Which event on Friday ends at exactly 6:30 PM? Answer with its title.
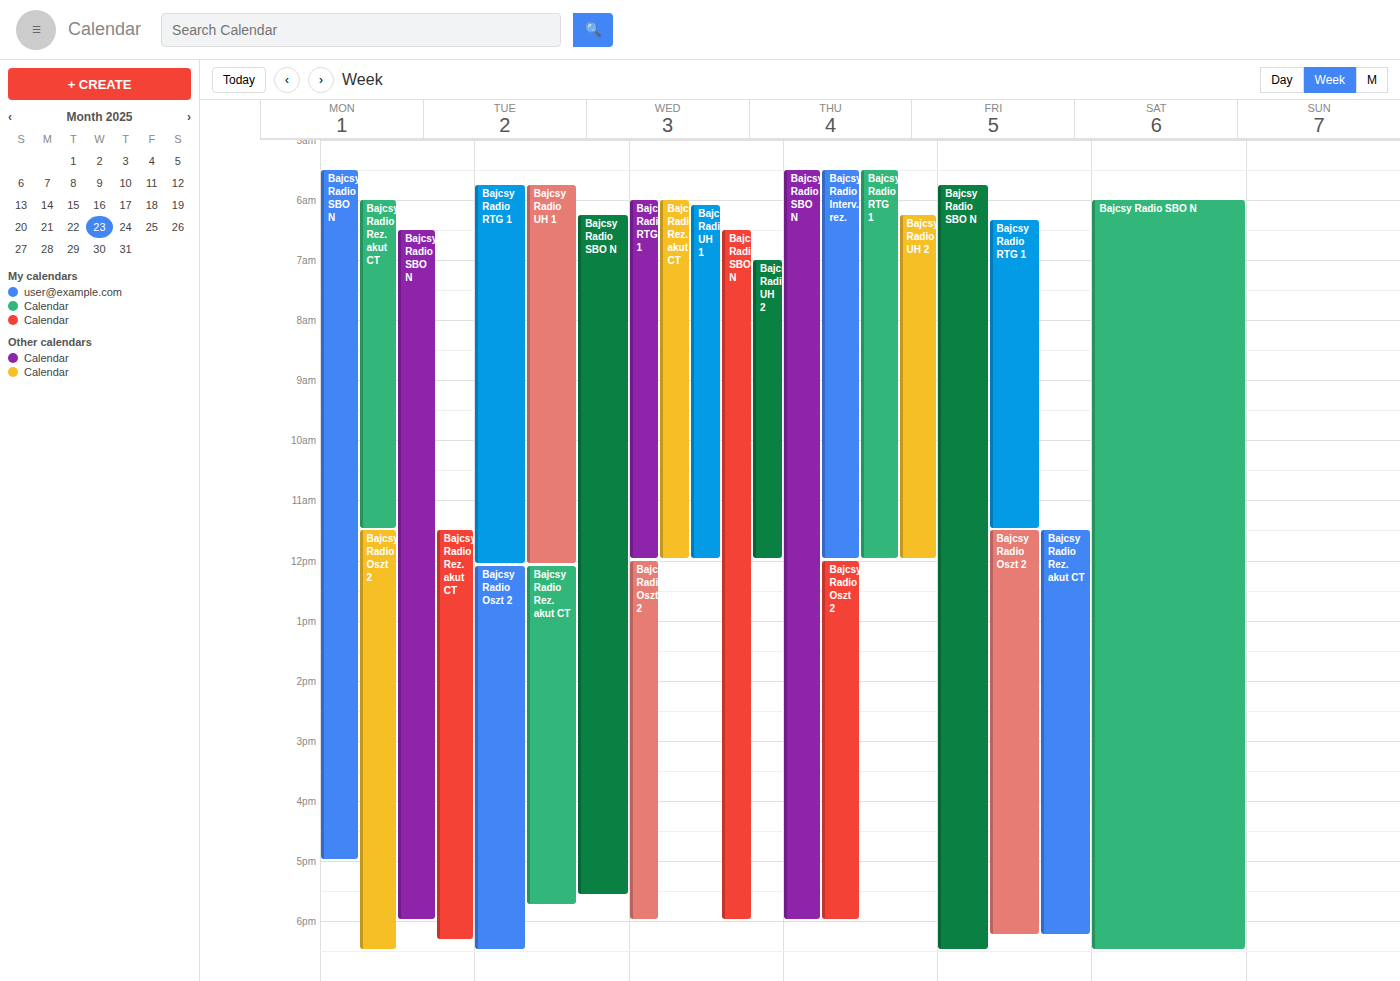
"Bajcsy Radio SBO N"